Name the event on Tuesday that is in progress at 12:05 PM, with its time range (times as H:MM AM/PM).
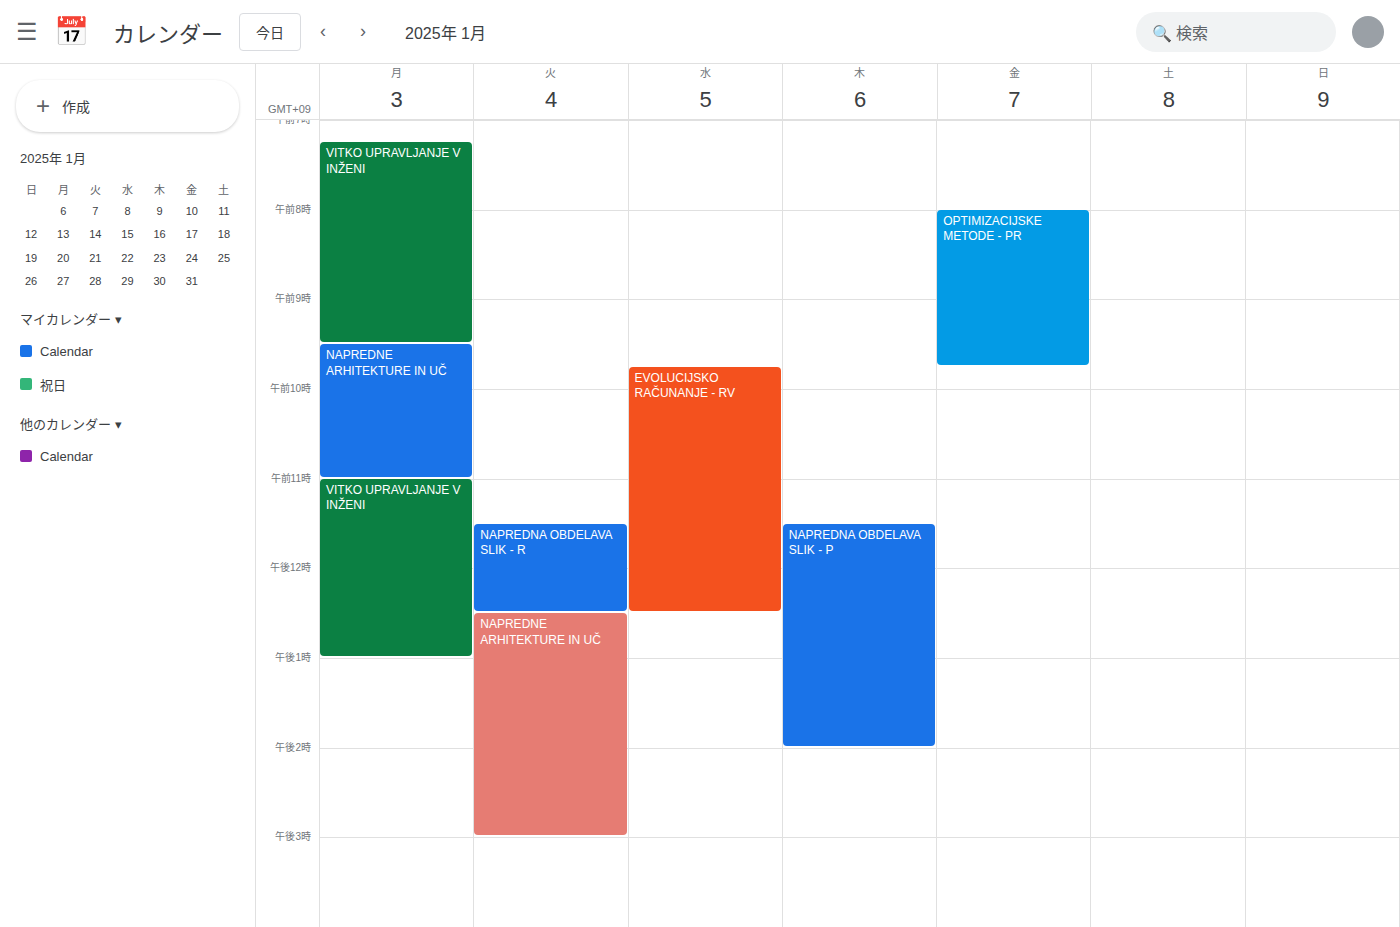
"NAPREDNA OBDELAVA SLIK - R", 11:30 AM to 12:30 PM